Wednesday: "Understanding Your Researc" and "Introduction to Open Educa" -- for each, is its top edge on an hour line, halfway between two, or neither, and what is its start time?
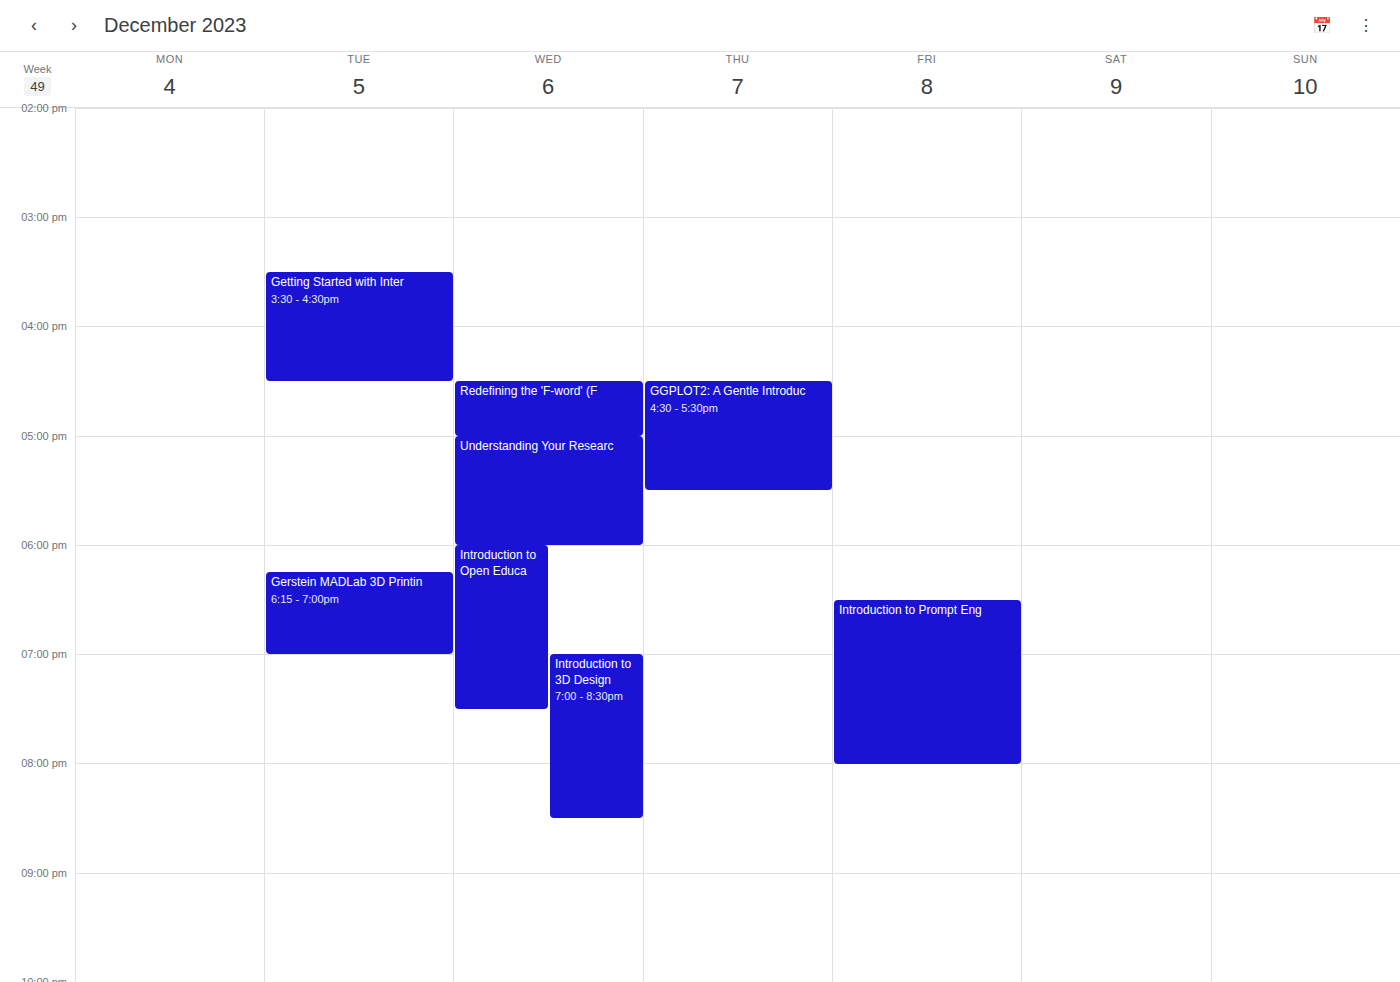
"Understanding Your Researc": 5:00 PM, exactly on the 5 PM line. "Introduction to Open Educa": 6:00 PM, exactly on the 6 PM line.